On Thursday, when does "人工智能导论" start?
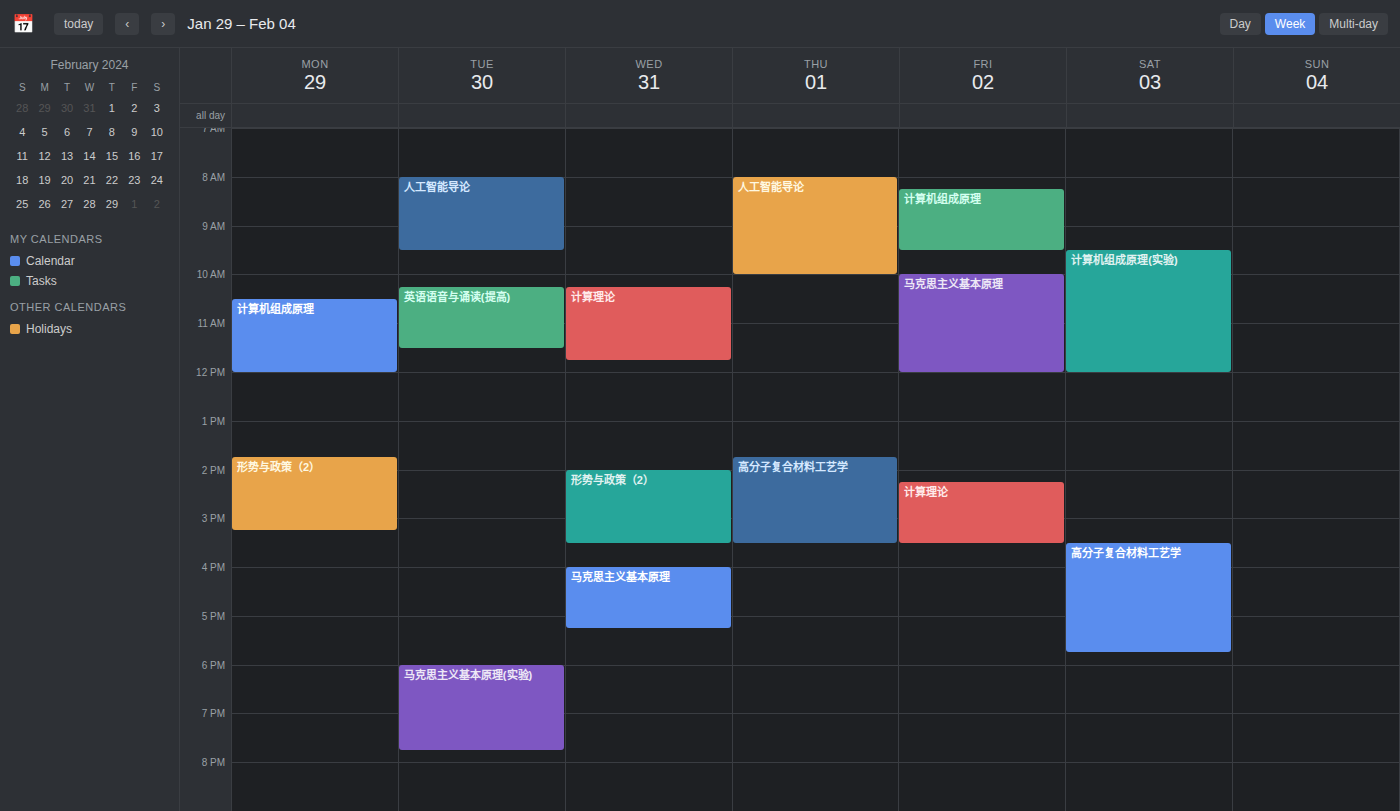
08:00